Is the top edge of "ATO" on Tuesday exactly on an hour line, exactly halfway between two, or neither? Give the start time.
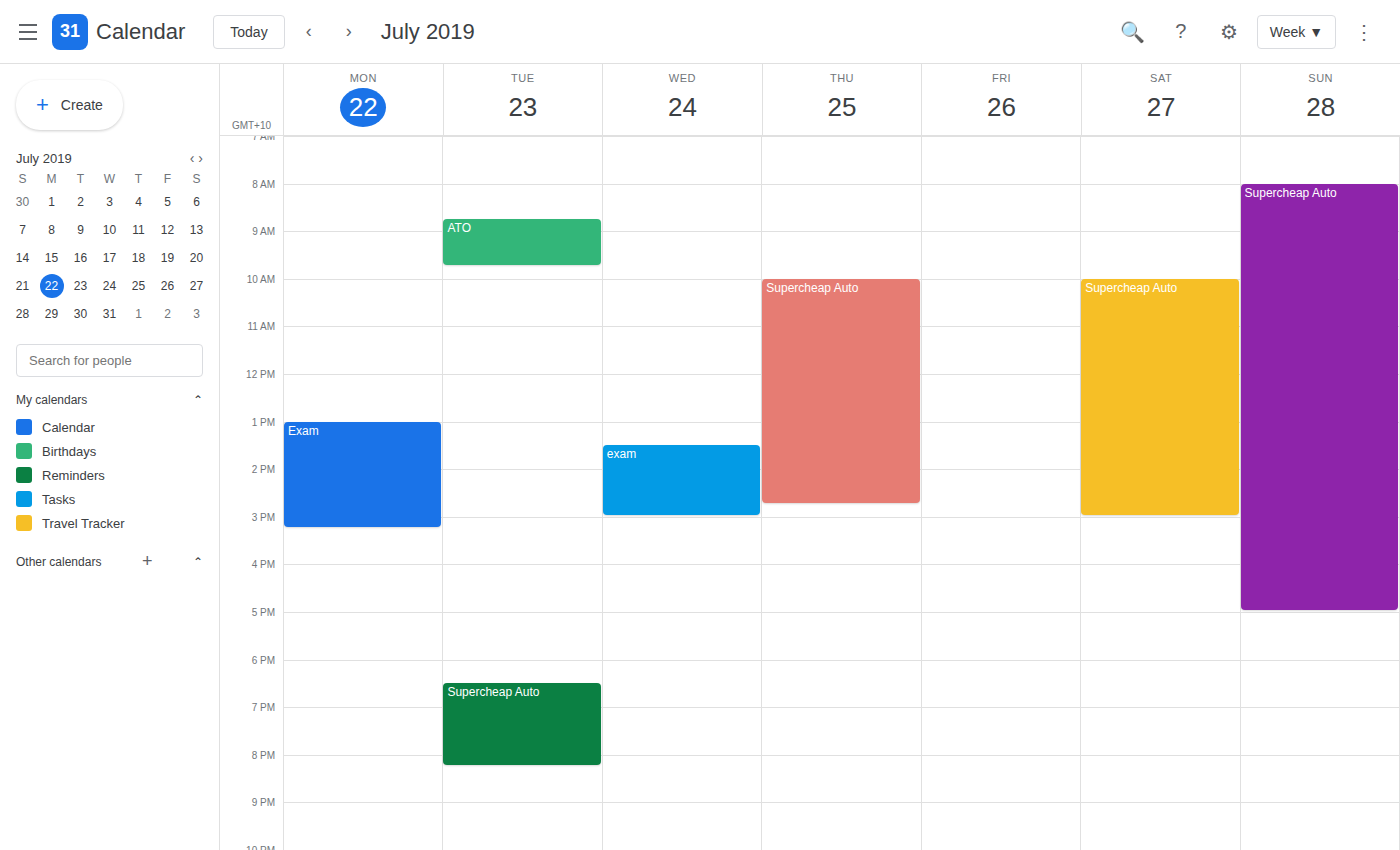
8:45 AM -- neither: three quarters of the way from the 8 AM line to the 9 AM line.